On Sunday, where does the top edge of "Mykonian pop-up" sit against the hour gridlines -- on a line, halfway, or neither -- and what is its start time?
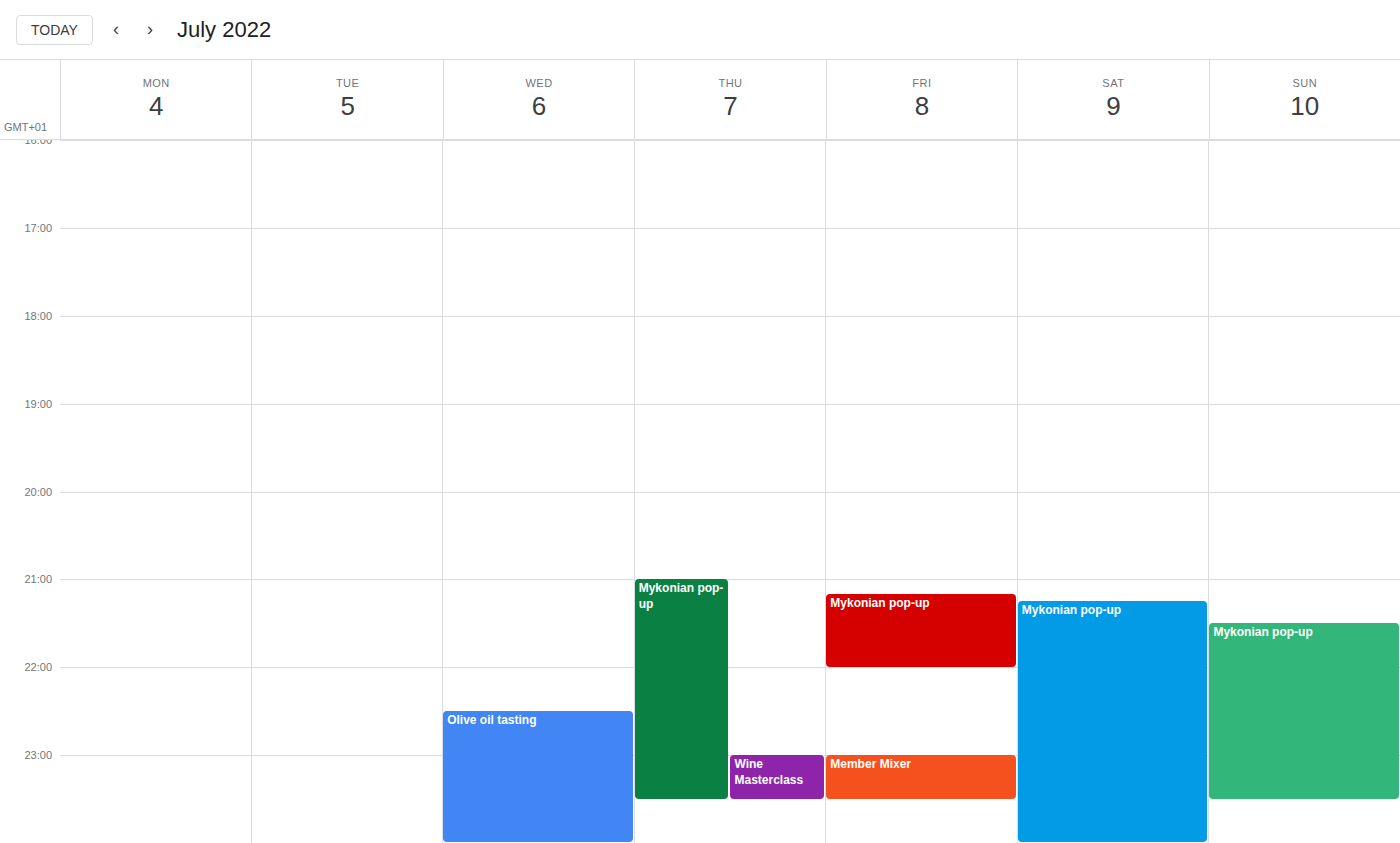
9:30 PM -- halfway between the 9 PM and 10 PM lines.